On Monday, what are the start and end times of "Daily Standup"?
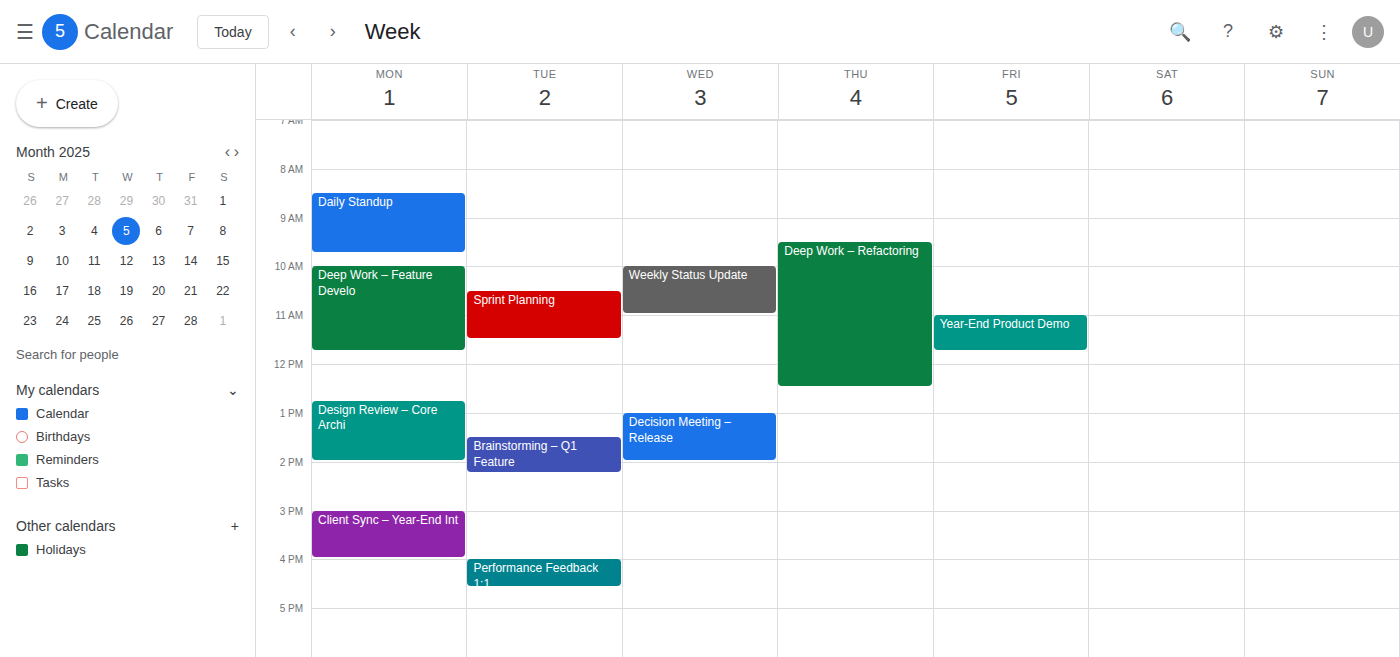
8:30 AM to 9:45 AM